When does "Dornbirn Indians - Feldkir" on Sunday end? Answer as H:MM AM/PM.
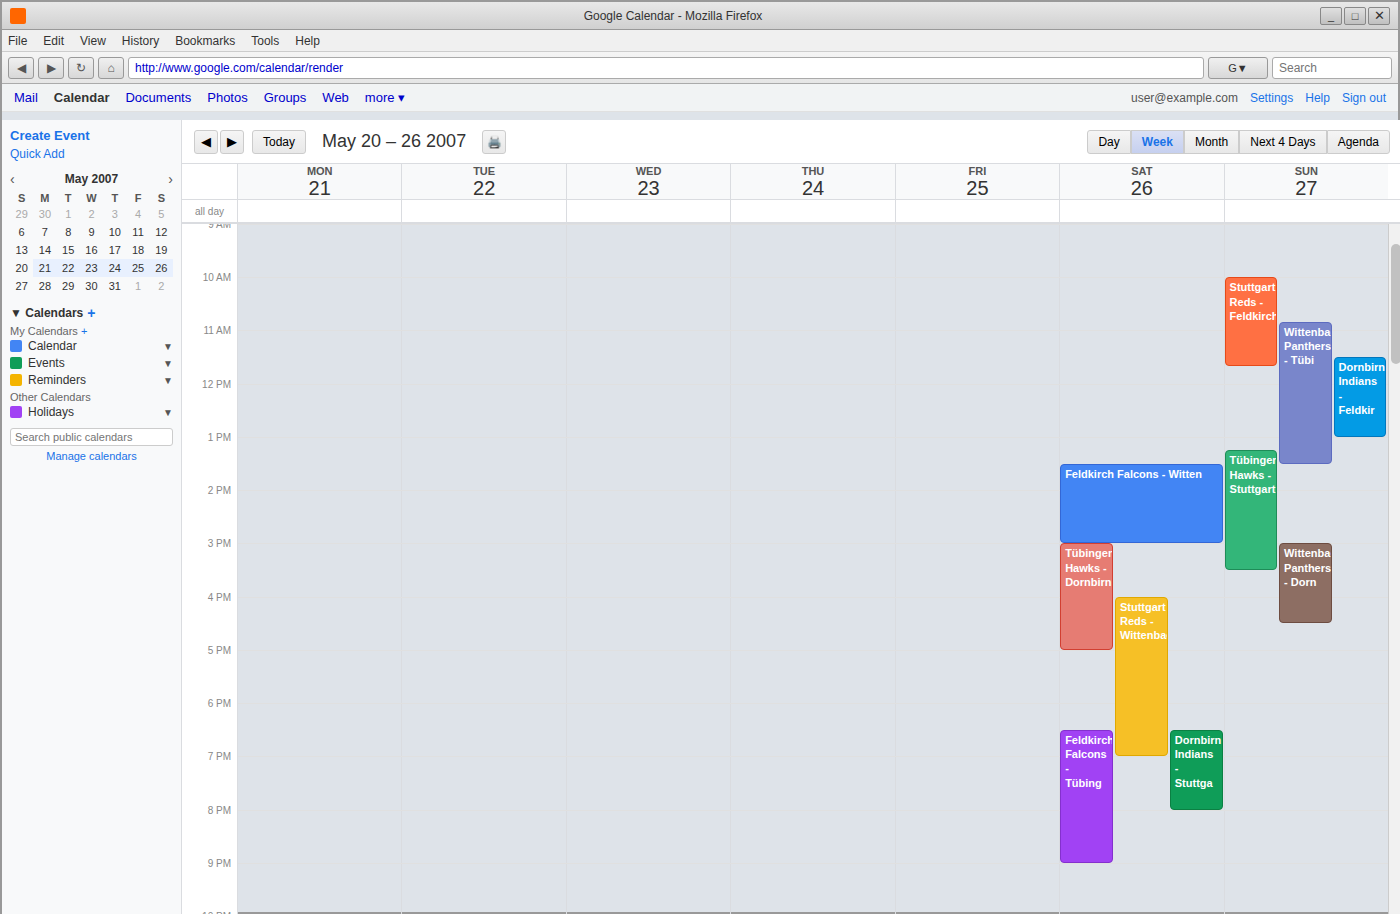
1:00 PM